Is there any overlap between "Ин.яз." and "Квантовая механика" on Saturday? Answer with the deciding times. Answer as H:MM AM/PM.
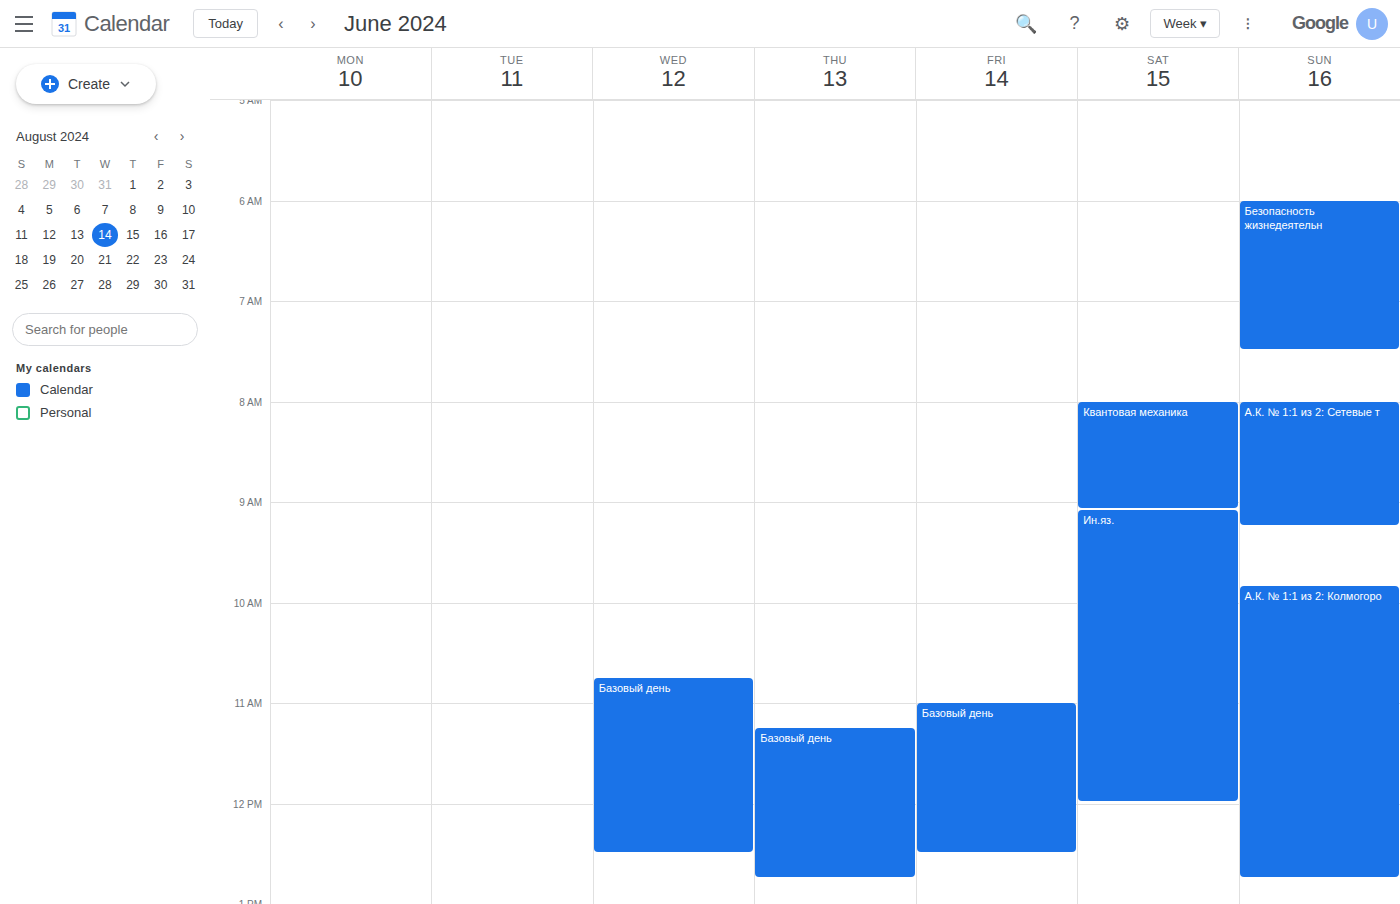
"Квантовая механика" ends at 9:05 AM, exactly when "Ин.яз." starts -- they touch but do not overlap.